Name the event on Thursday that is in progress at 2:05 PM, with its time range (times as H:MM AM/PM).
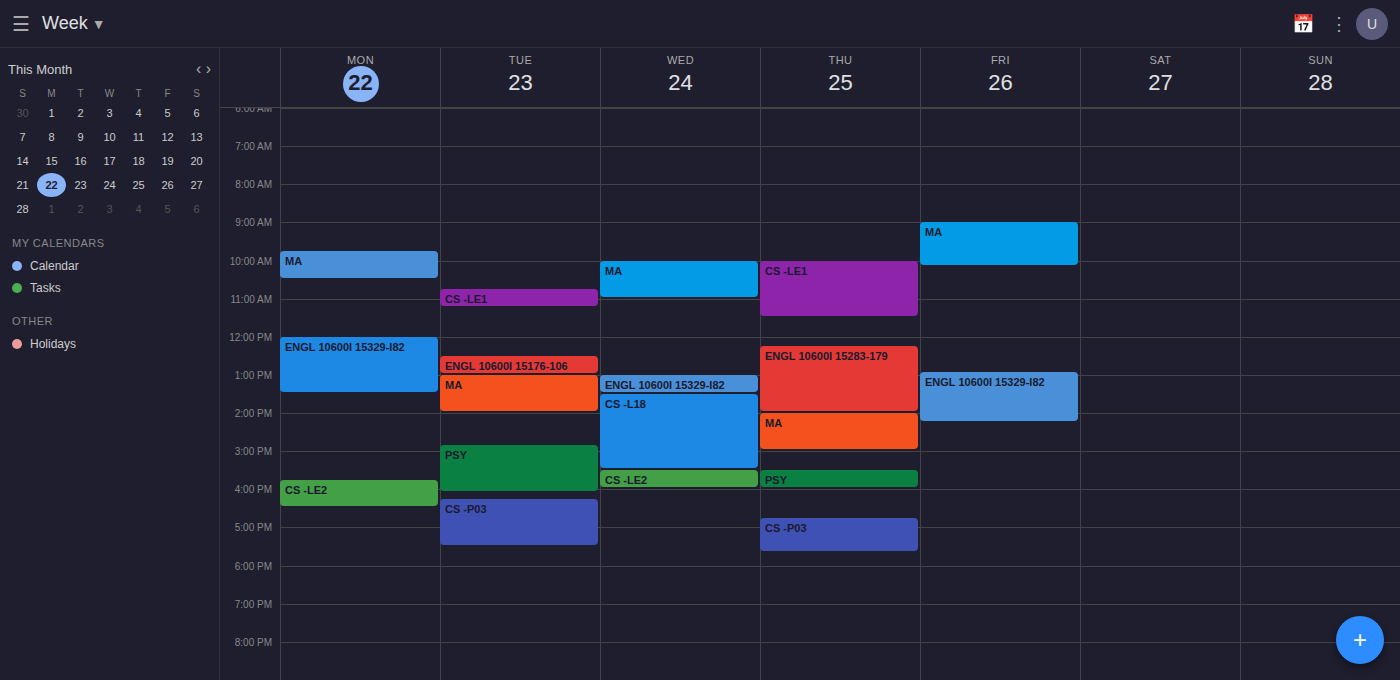
"MA", 2:00 PM to 3:00 PM